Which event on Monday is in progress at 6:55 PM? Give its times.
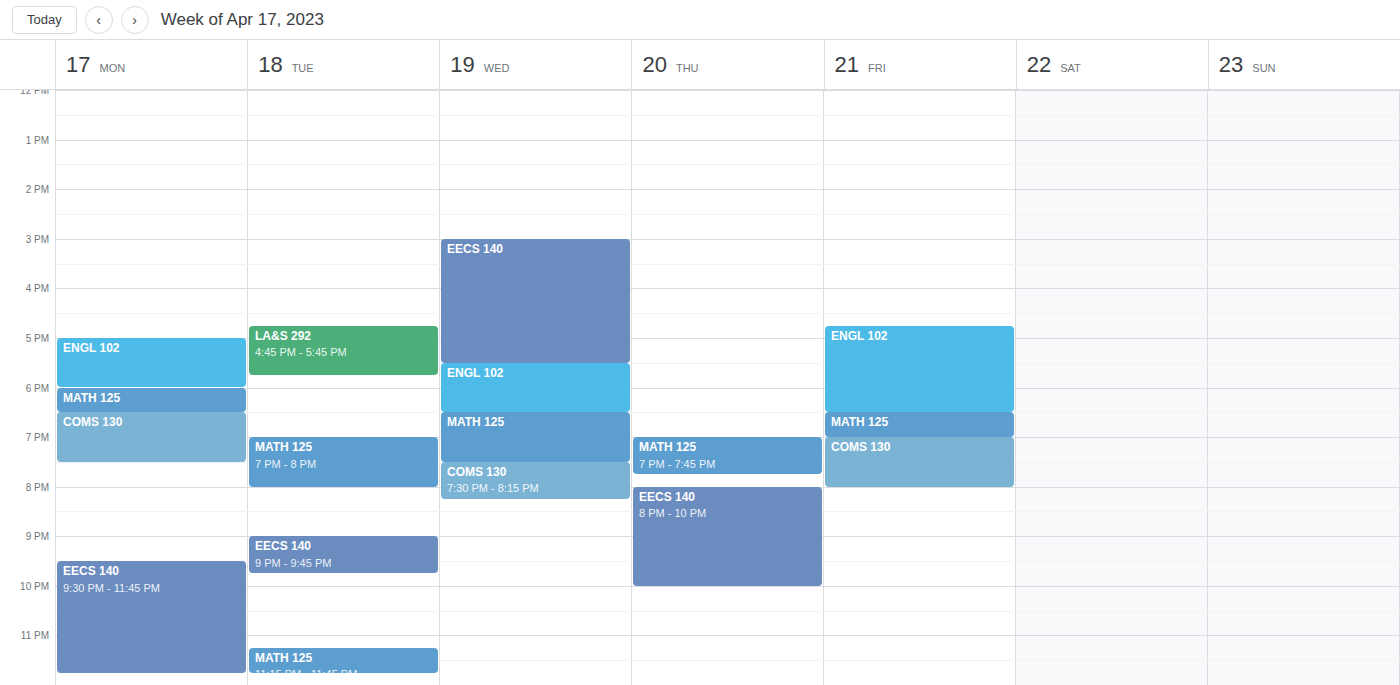
"COMS 130", 6:30 PM to 7:30 PM